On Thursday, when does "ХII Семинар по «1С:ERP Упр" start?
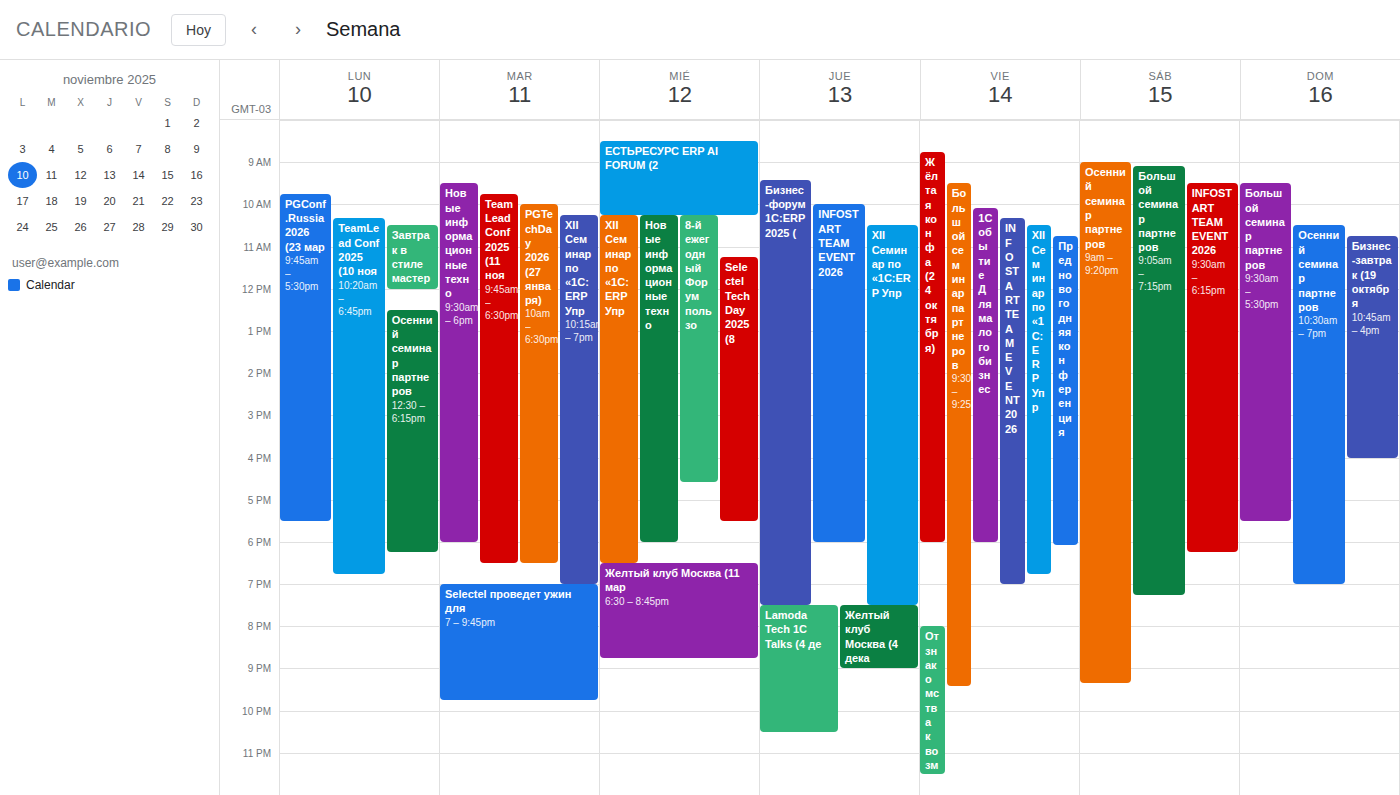
10:30 AM